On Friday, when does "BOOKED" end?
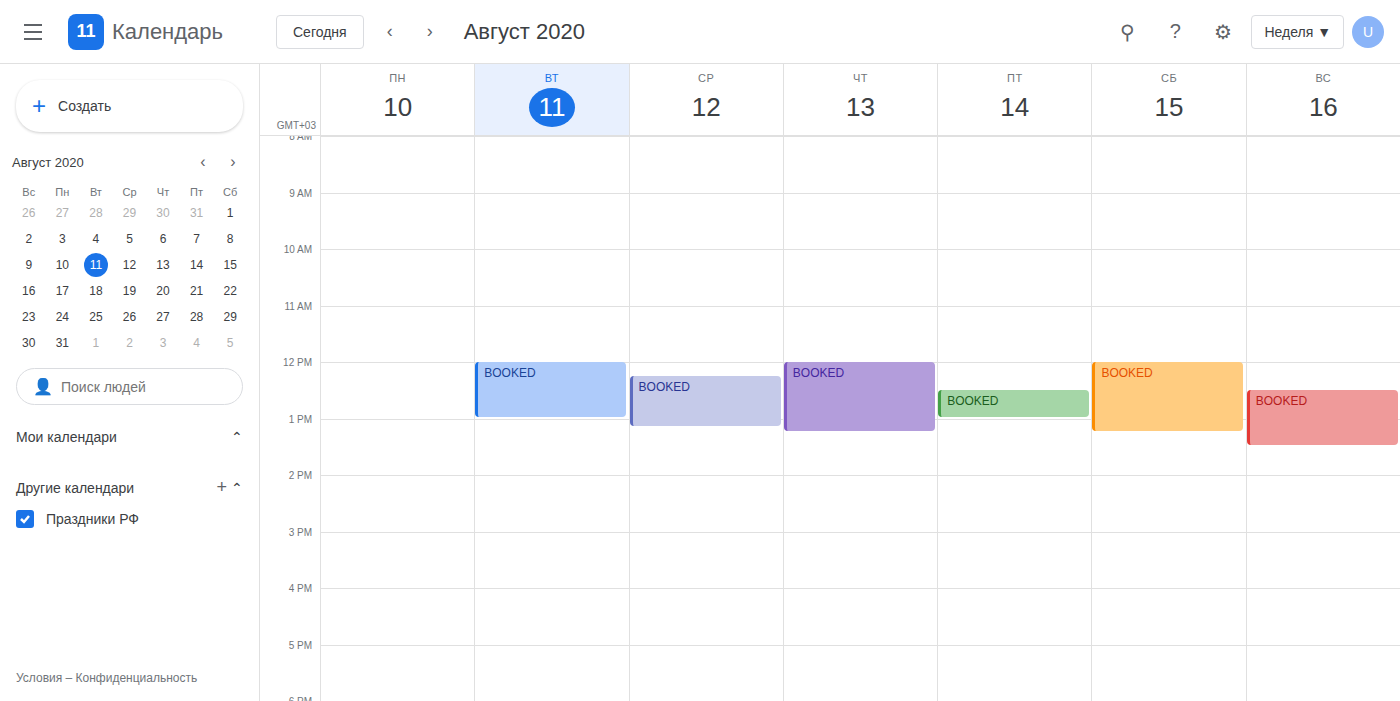
1:00 PM